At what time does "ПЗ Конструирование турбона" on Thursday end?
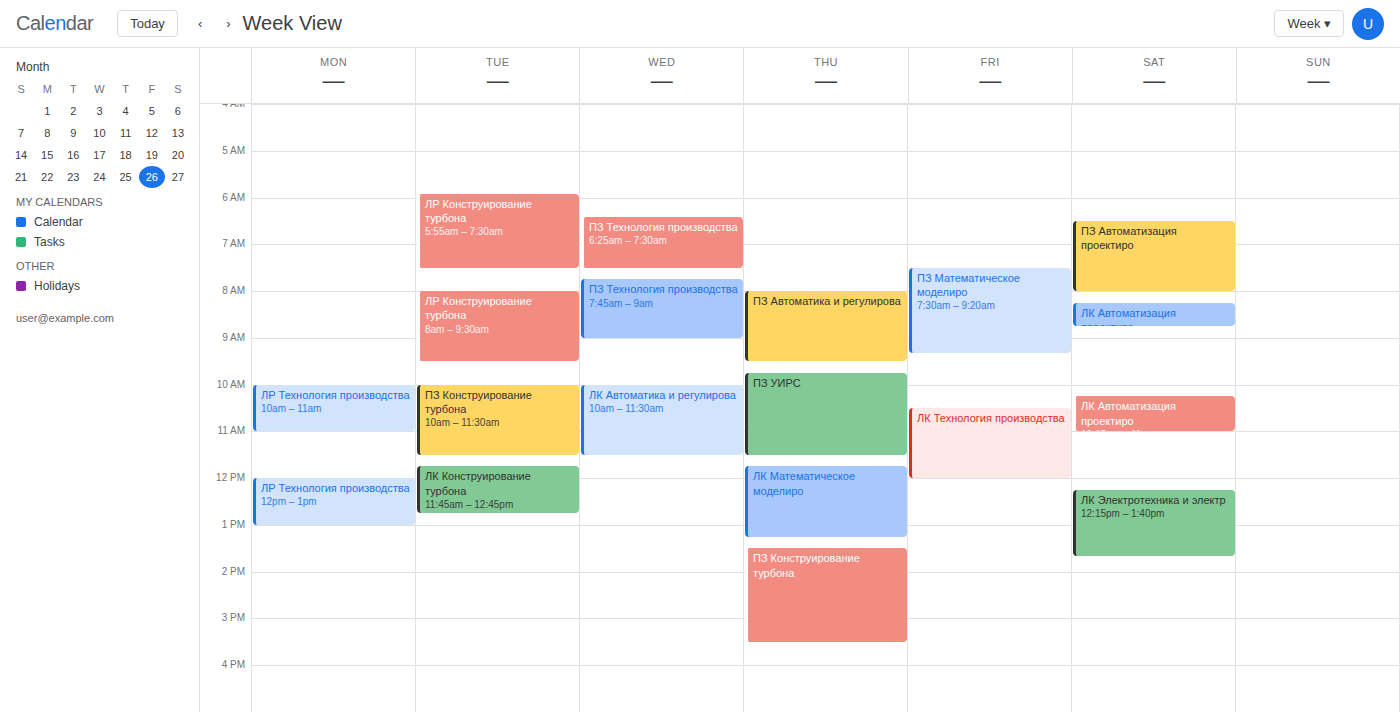
15:30